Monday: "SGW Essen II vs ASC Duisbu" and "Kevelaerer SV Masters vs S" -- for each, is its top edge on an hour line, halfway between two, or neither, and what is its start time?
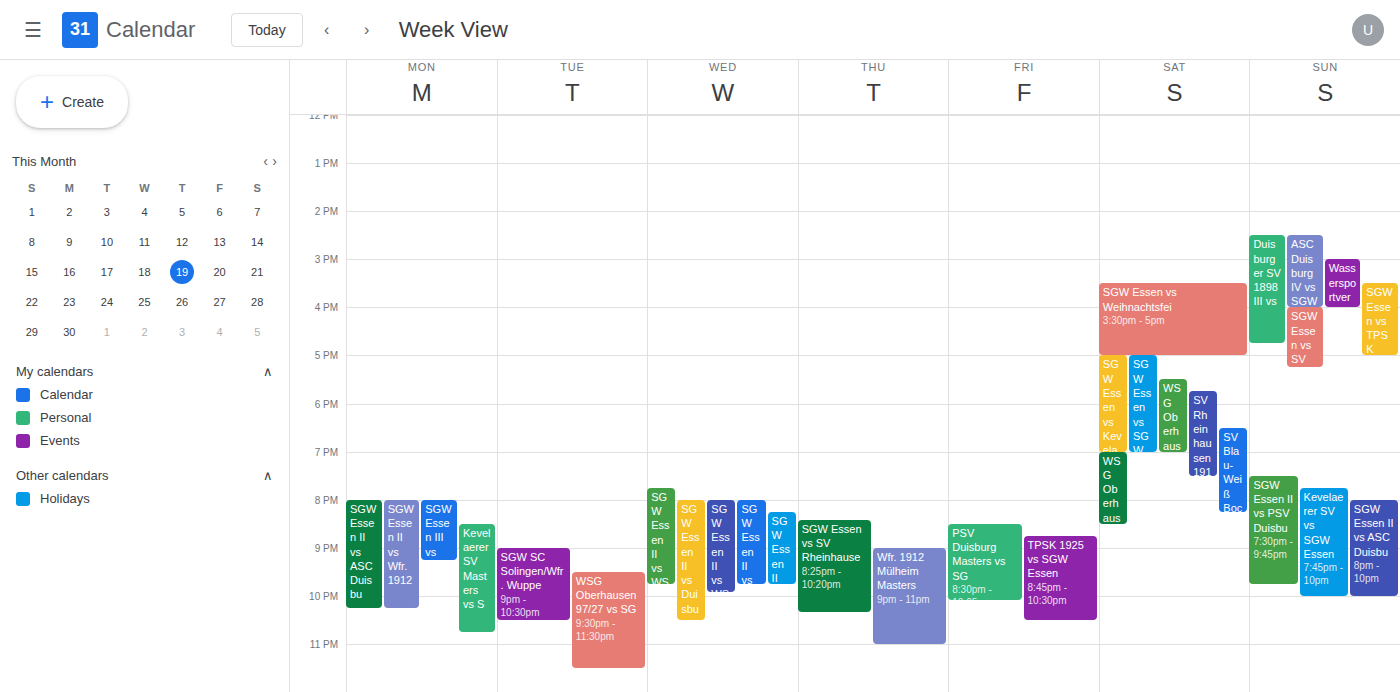
"SGW Essen II vs ASC Duisbu": 8:00 PM, exactly on the 8 PM line. "Kevelaerer SV Masters vs S": 8:30 PM, halfway between the 8 PM and 9 PM lines.